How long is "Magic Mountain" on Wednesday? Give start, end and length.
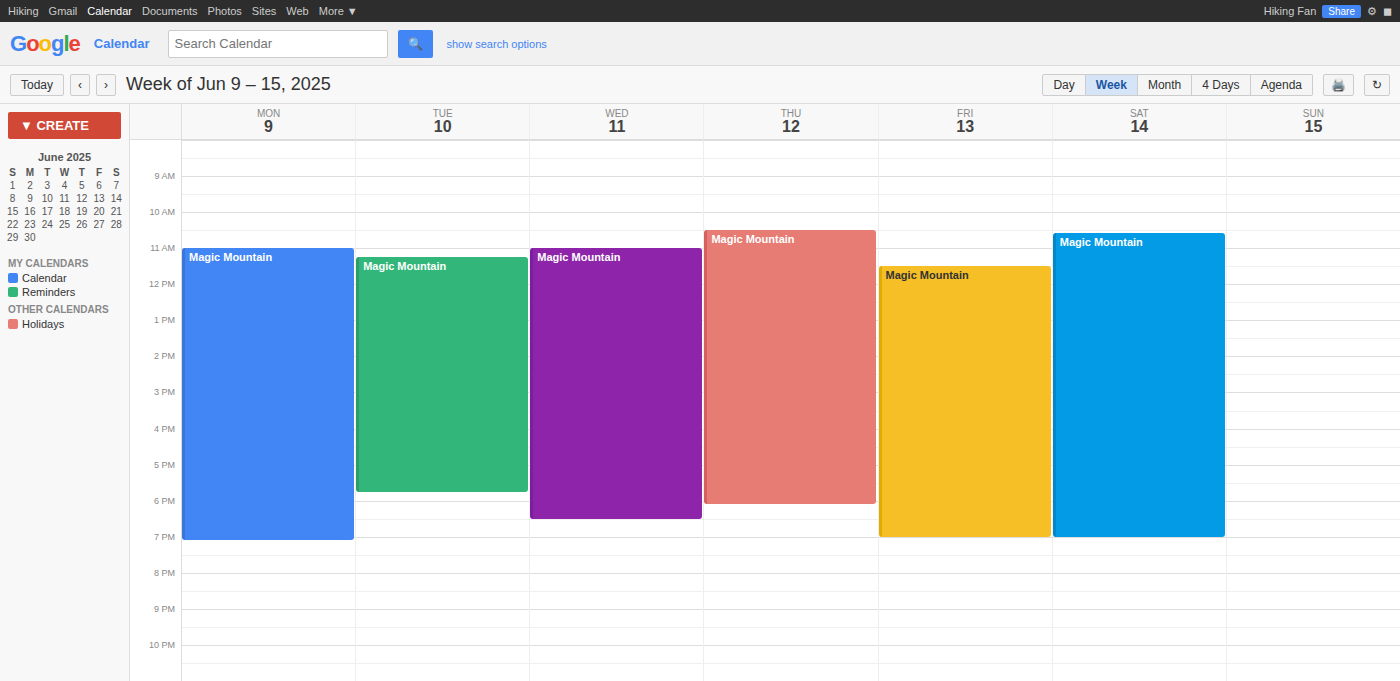
11:00 AM to 6:30 PM, 7 hours 30 minutes